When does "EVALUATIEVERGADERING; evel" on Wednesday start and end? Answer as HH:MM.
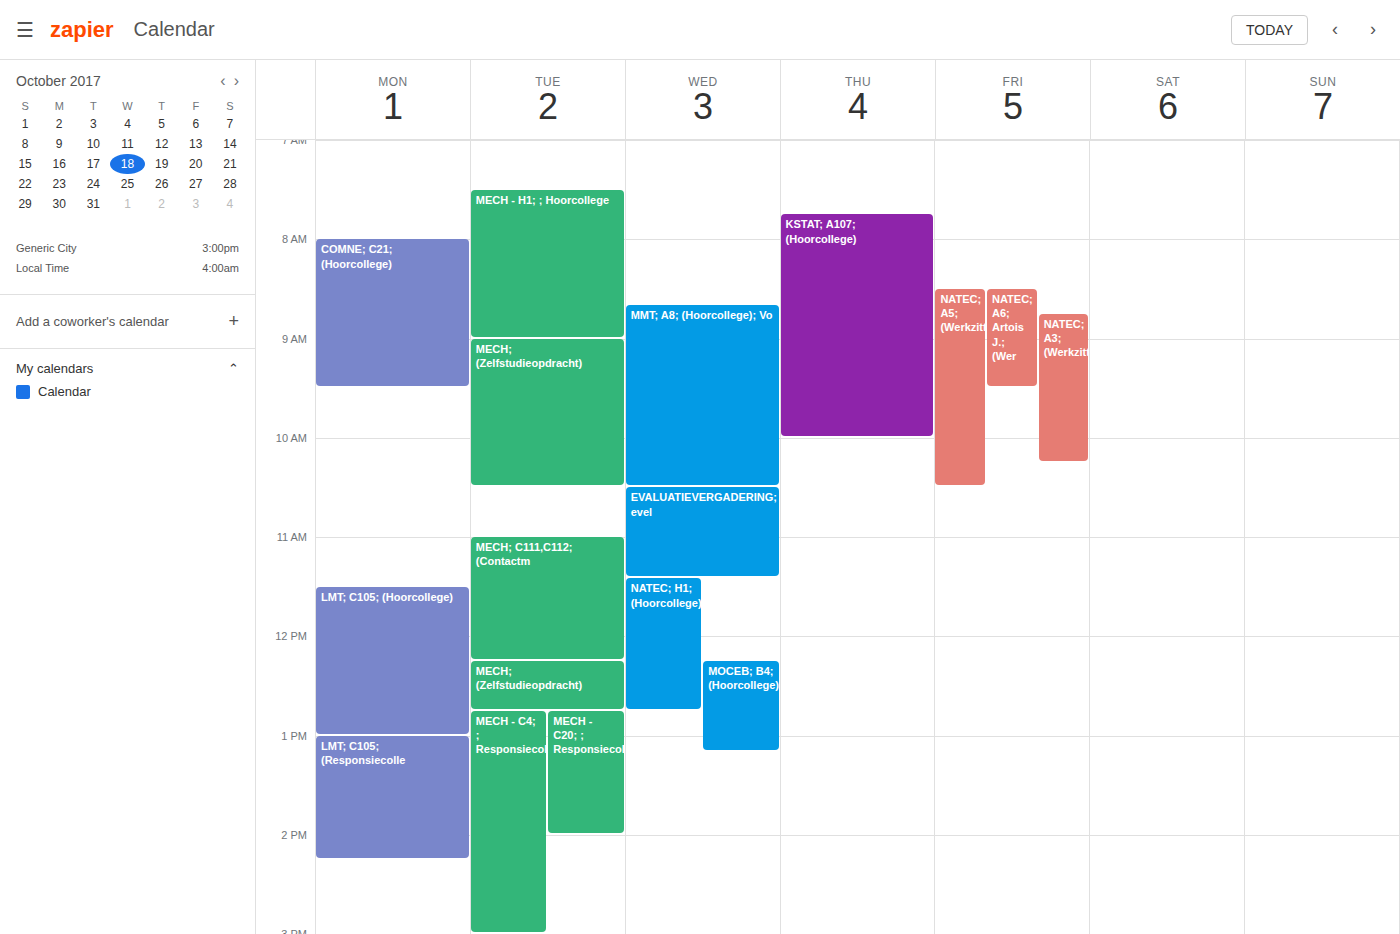
10:30 to 11:25